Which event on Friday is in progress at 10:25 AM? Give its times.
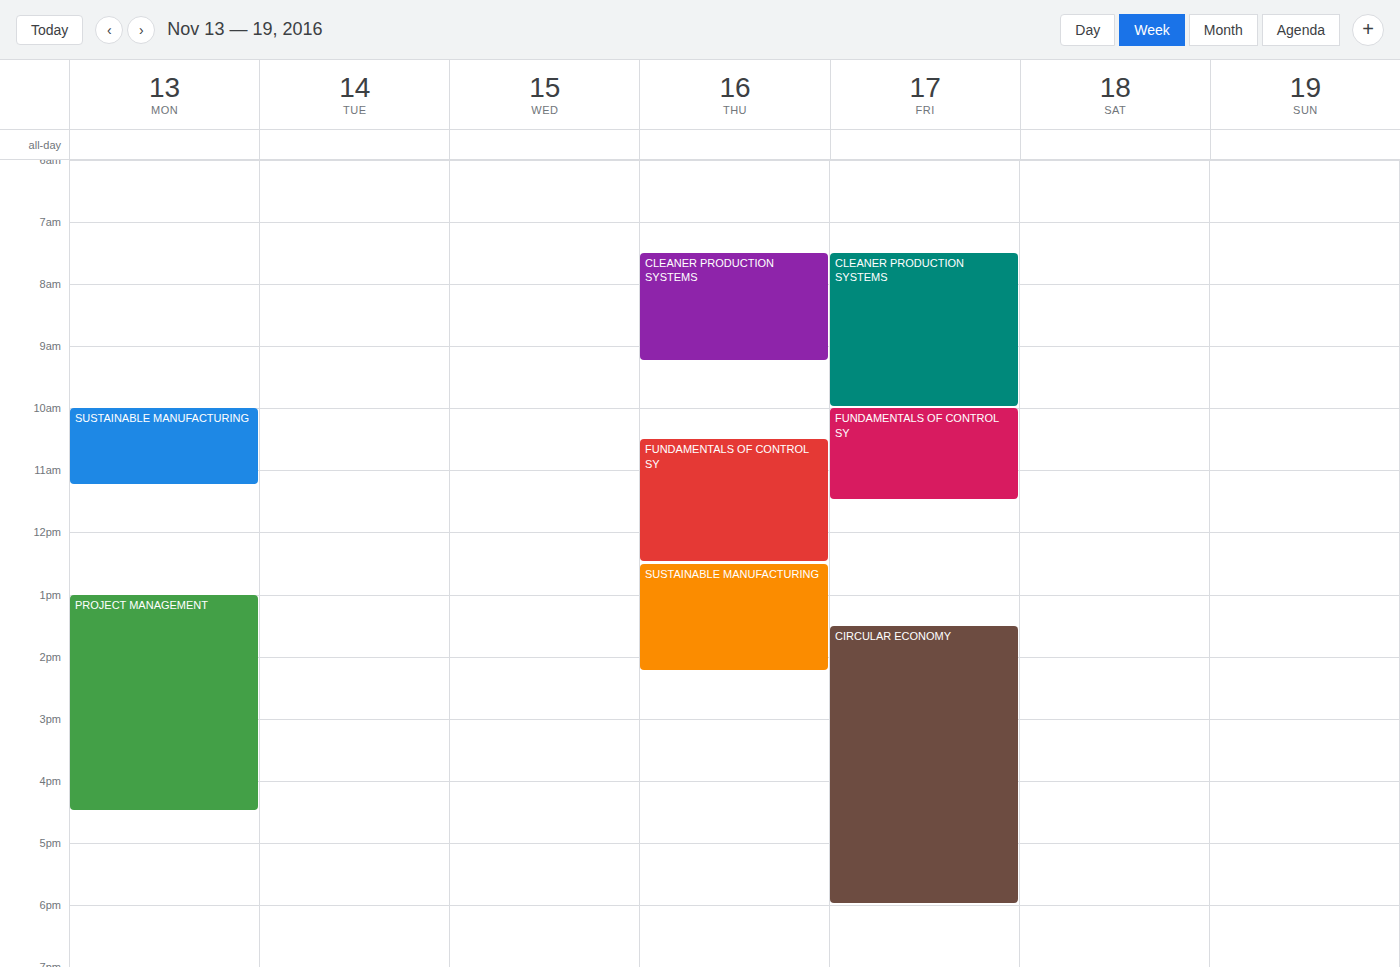
"FUNDAMENTALS OF CONTROL SY", 10:00 AM to 11:30 AM